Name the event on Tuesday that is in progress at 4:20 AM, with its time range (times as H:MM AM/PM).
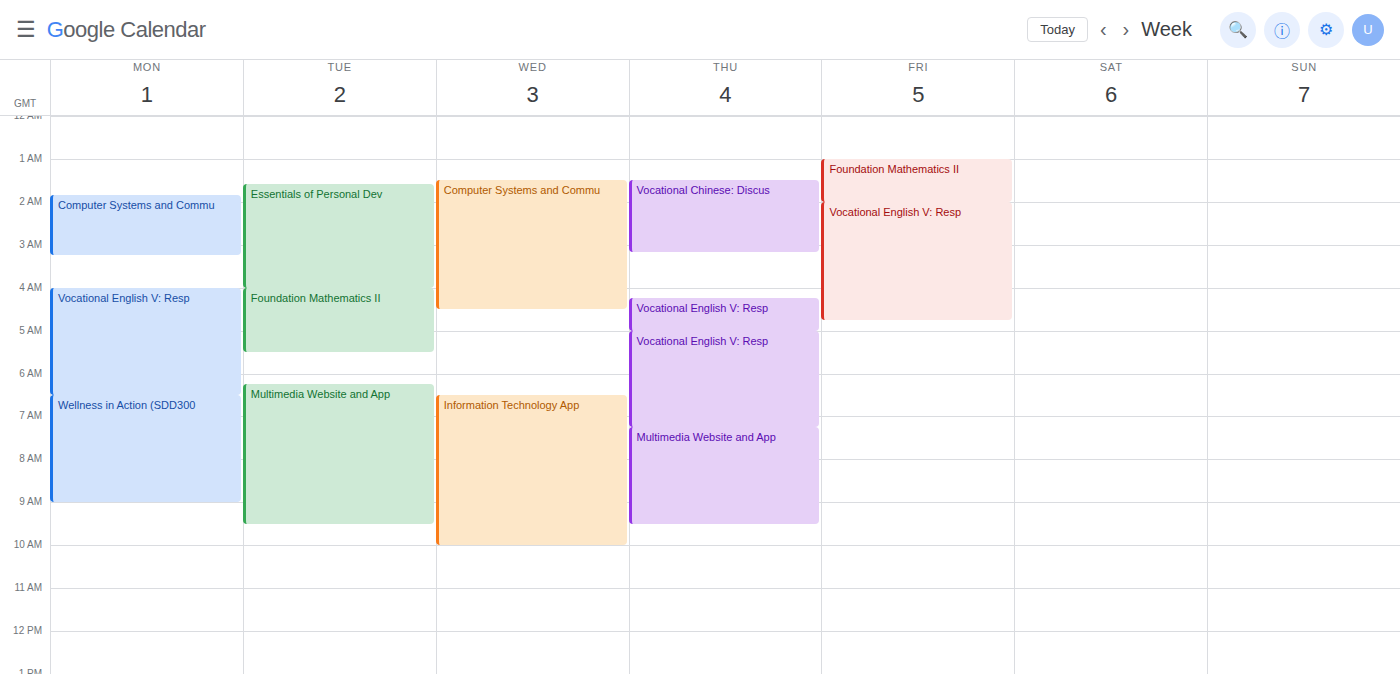
"Foundation Mathematics II", 4:00 AM to 5:30 AM